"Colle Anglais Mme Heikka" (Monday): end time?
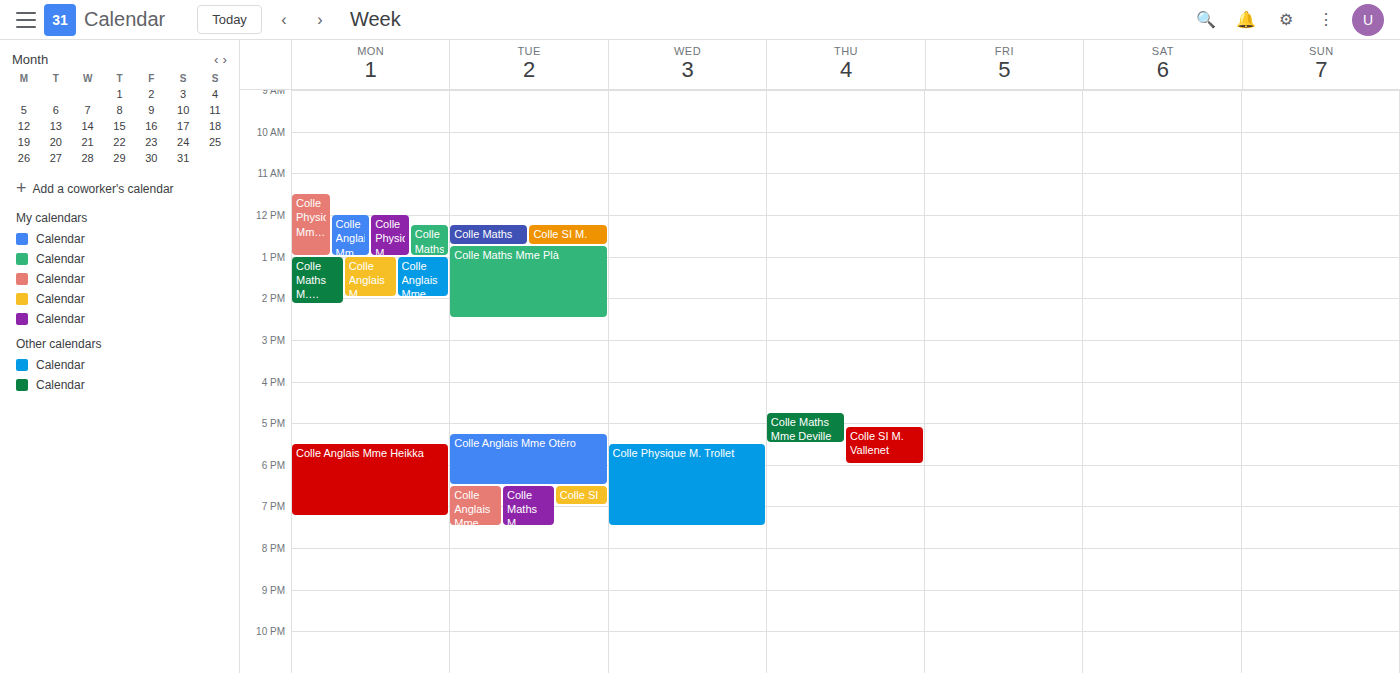
7:15 PM